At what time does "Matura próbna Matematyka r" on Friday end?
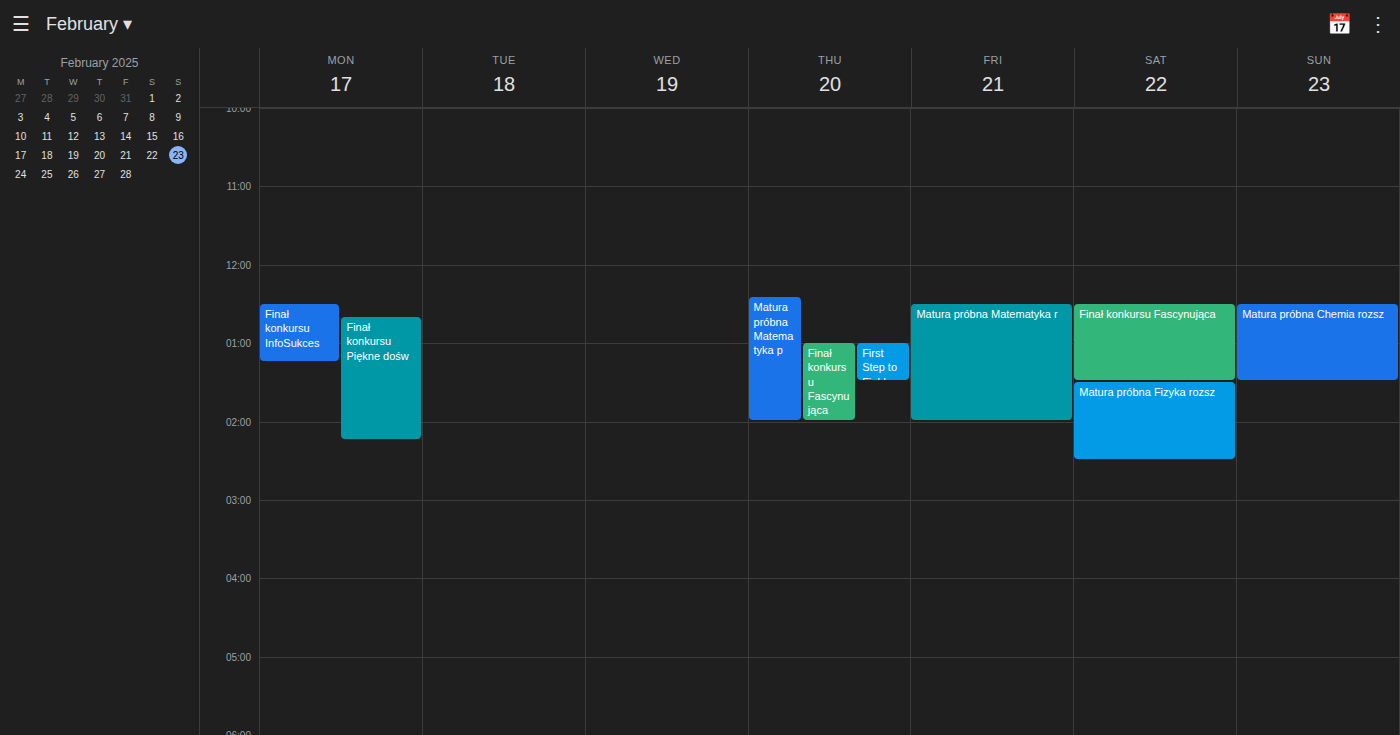
14:00